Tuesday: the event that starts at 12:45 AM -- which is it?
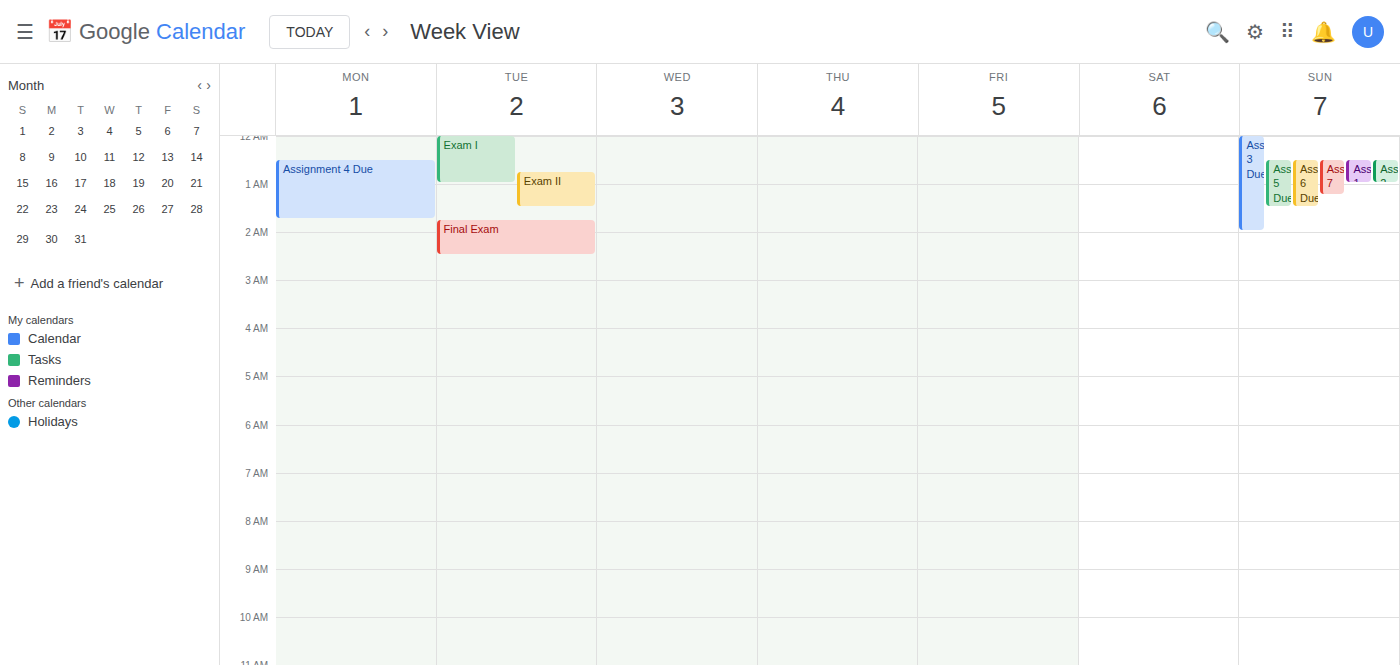
"Exam II"